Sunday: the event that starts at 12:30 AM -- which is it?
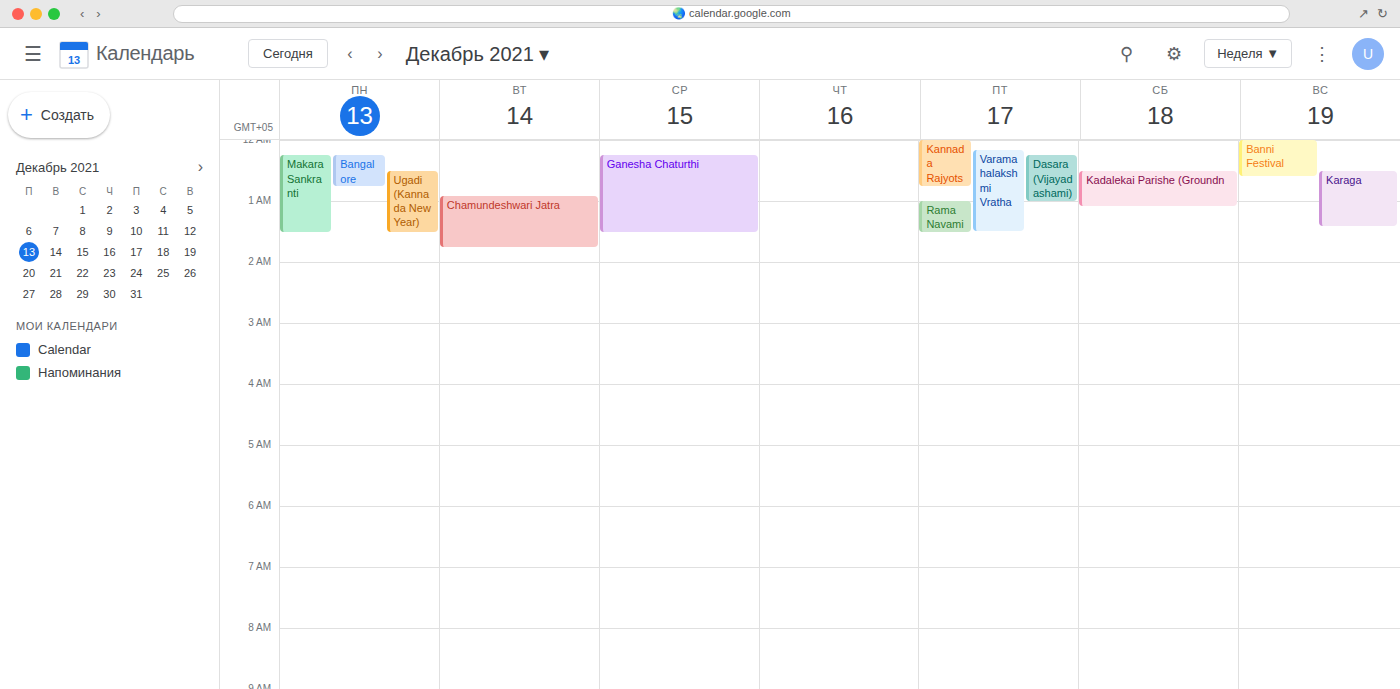
"Karaga"